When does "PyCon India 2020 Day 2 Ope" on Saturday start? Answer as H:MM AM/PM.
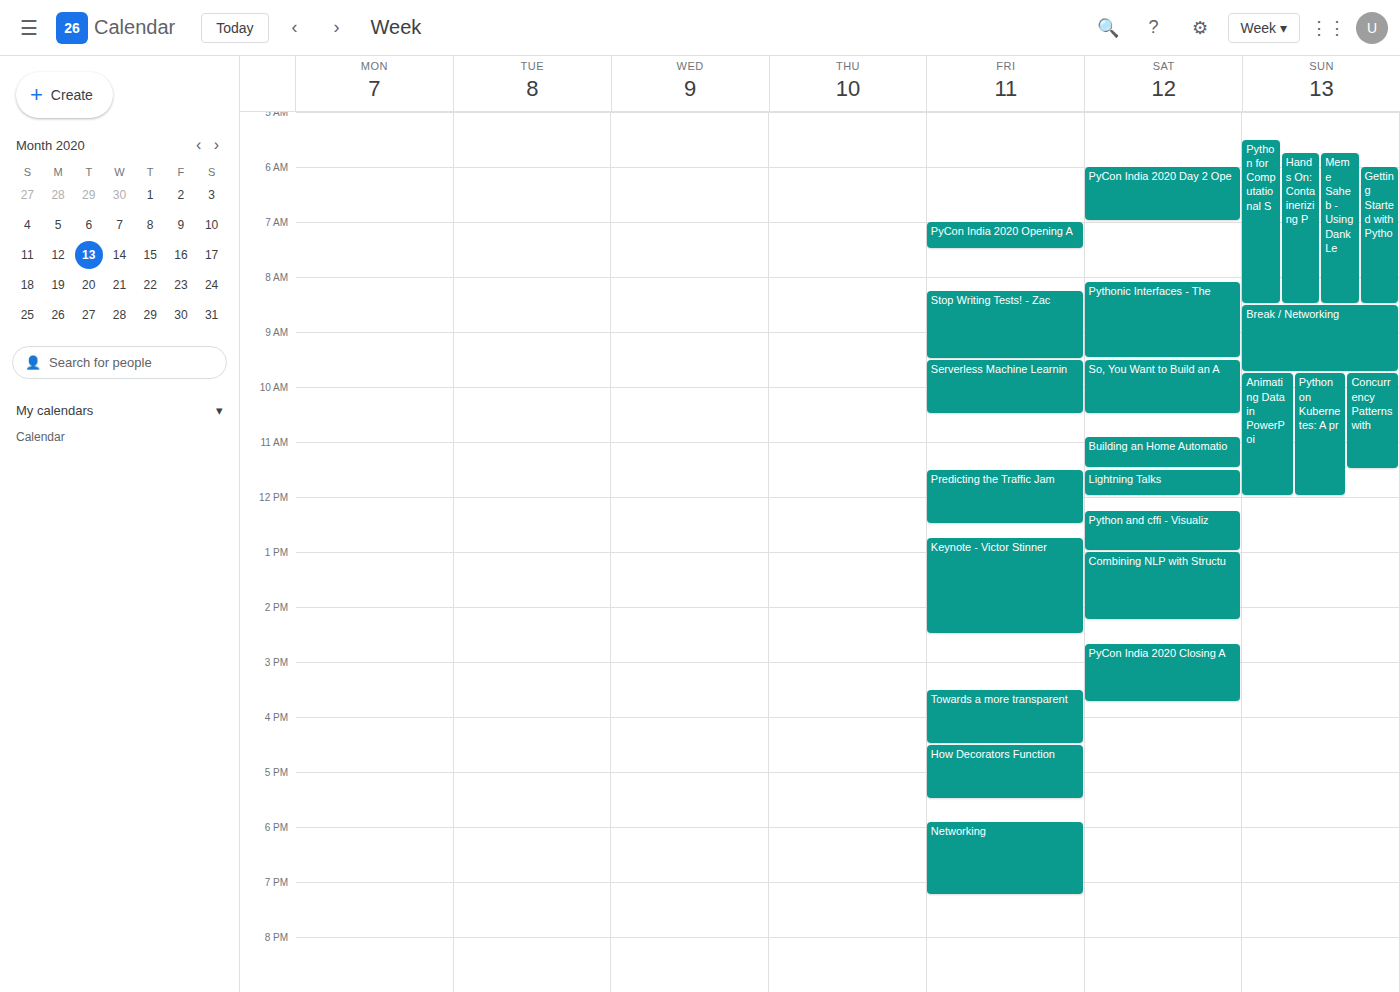
6:00 AM